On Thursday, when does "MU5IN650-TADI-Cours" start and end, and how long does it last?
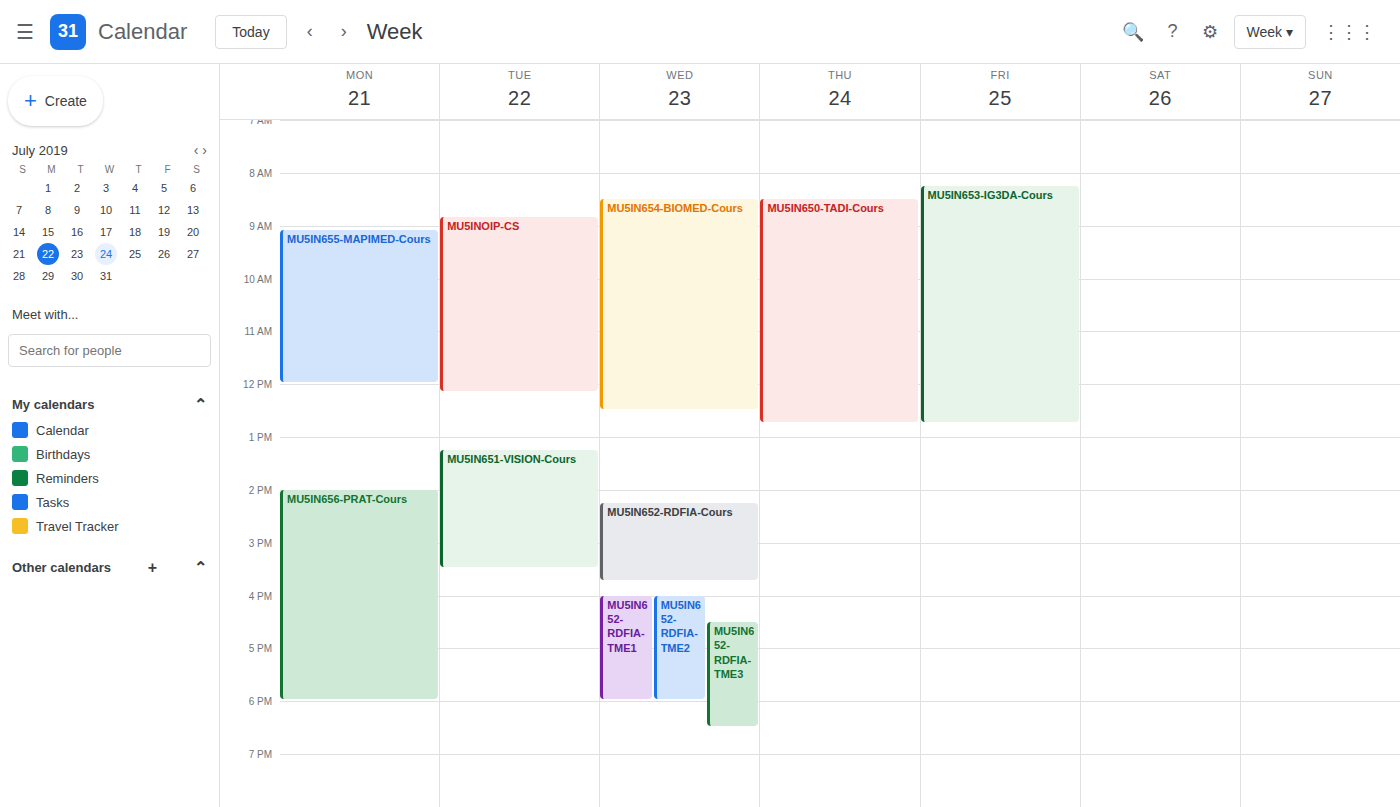
8:30 AM to 12:45 PM, 4 hours 15 minutes